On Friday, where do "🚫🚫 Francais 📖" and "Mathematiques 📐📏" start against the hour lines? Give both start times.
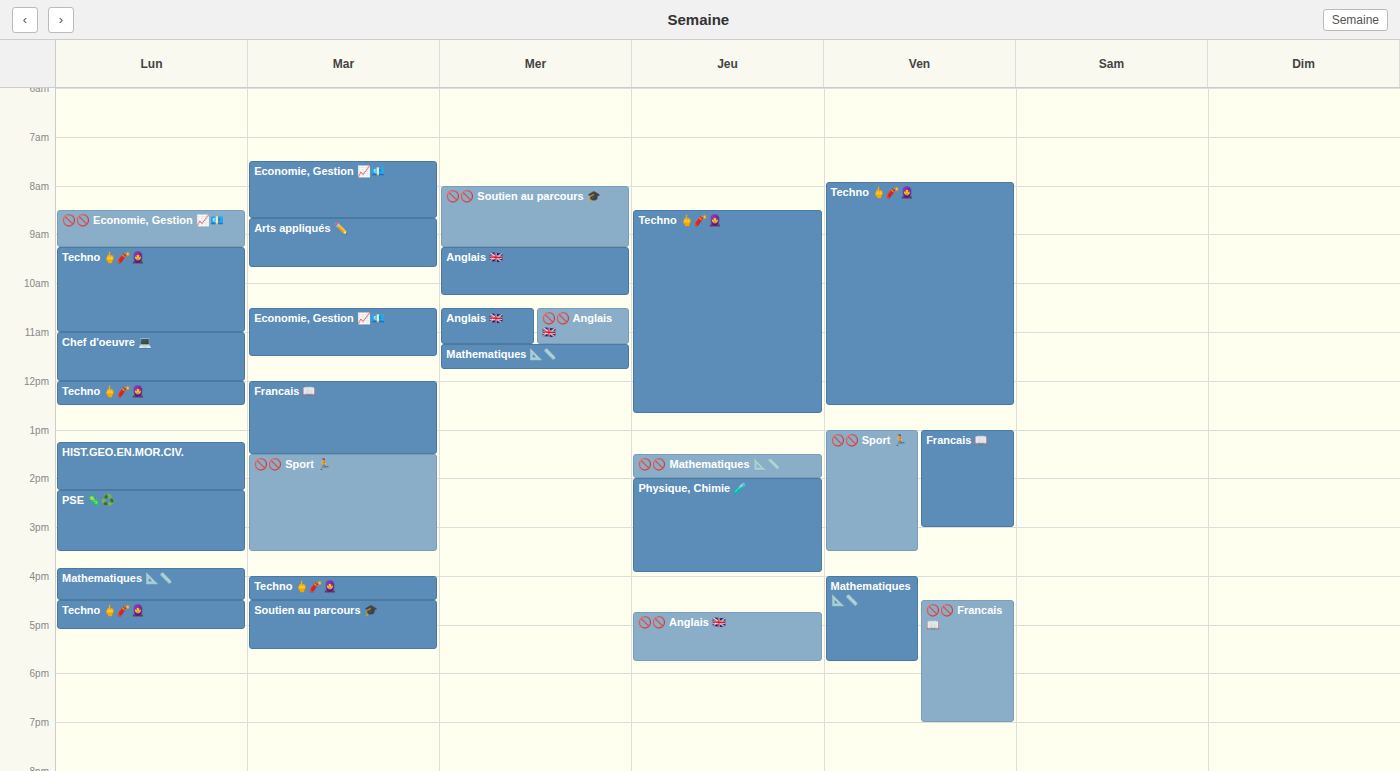
"🚫🚫 Francais 📖": 4:30 PM, halfway between the 4 PM and 5 PM lines. "Mathematiques 📐📏": 4:00 PM, exactly on the 4 PM line.